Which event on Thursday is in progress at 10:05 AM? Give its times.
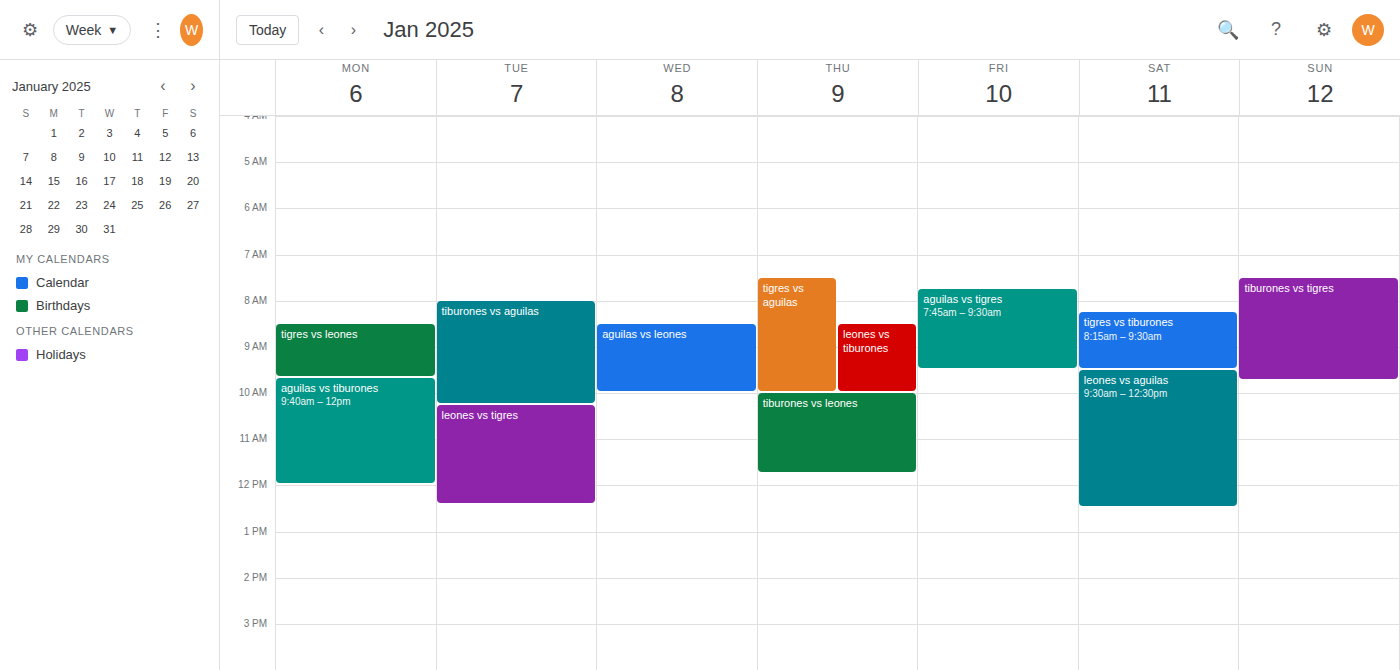
"tiburones vs leones", 10:00 AM to 11:45 AM